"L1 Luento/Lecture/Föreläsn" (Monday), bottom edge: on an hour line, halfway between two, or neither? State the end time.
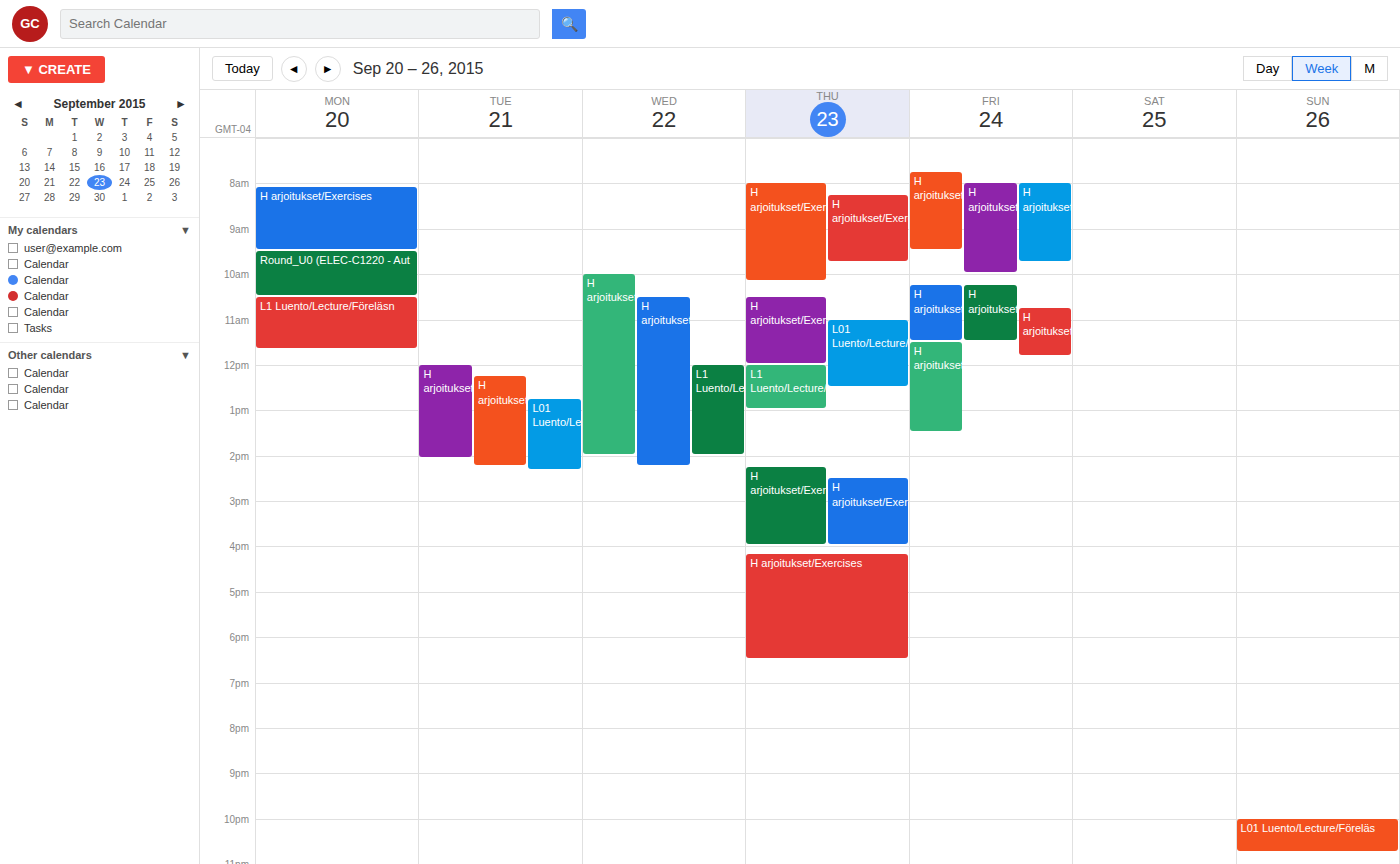
11:40 AM -- neither: 40 minutes below the 11 AM line and 20 minutes above the 12 PM line.